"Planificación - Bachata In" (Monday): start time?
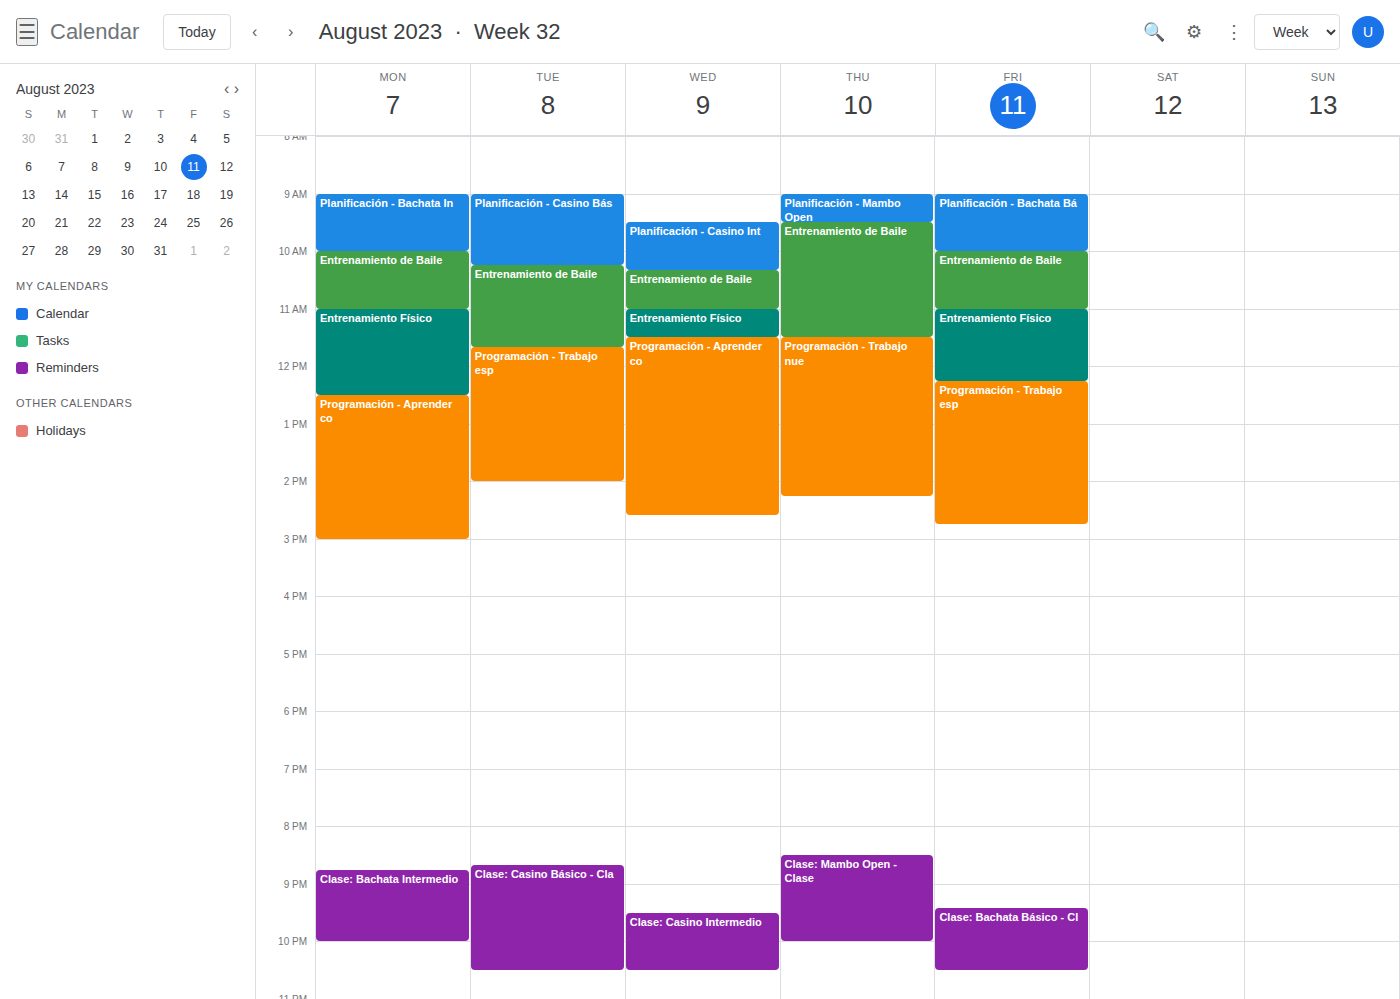
9:00 AM